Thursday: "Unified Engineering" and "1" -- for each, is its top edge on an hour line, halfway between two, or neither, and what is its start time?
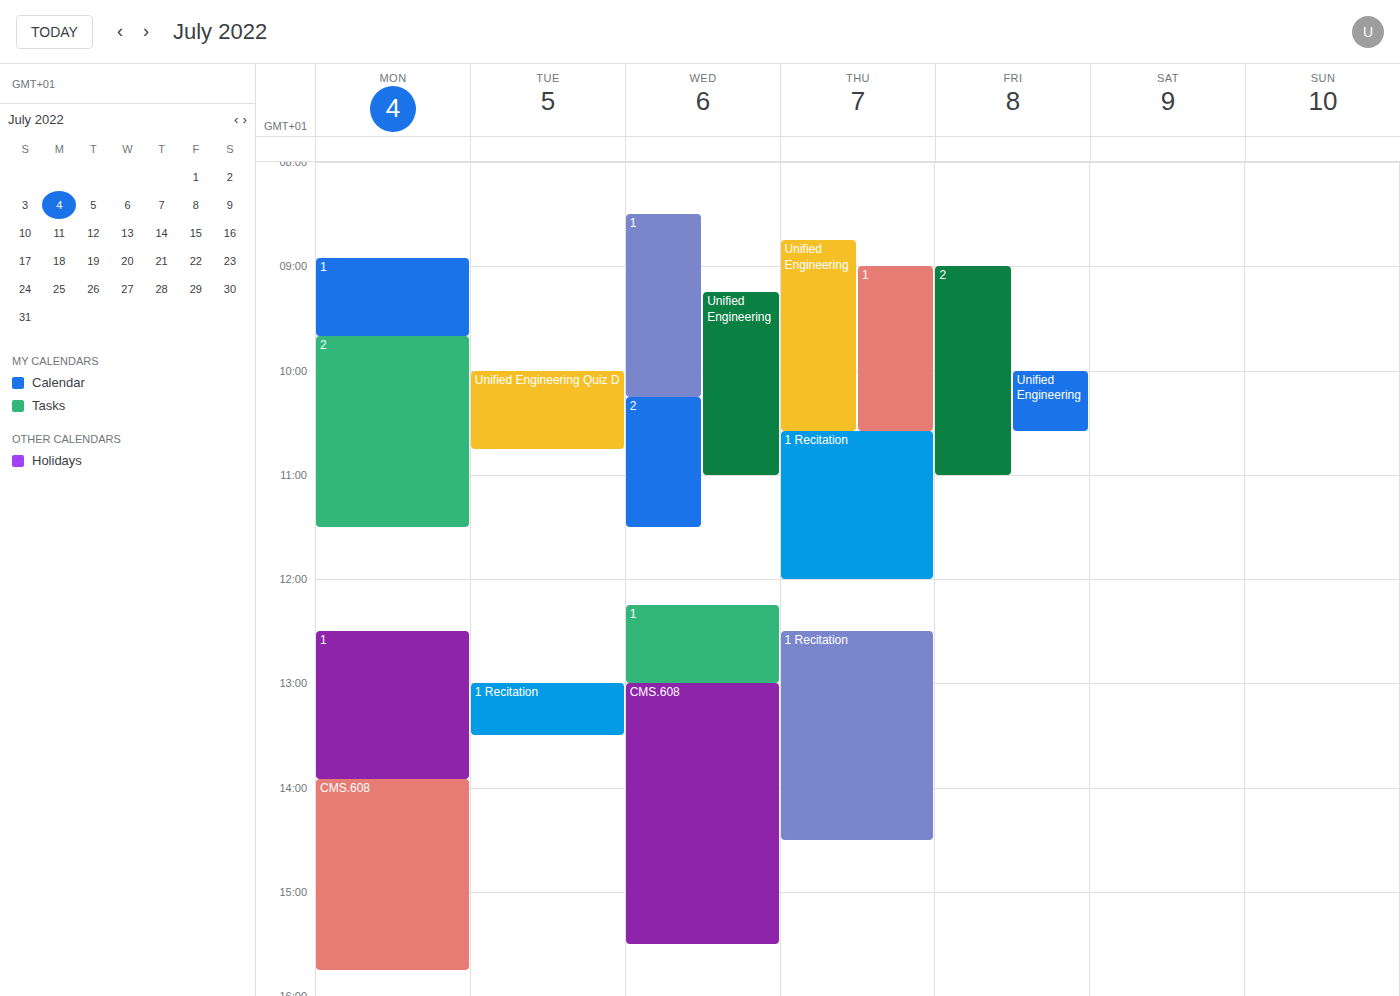
"Unified Engineering": 8:45 AM, neither: three quarters of the way from the 8 AM line to the 9 AM line. "1": 9:00 AM, exactly on the 9 AM line.